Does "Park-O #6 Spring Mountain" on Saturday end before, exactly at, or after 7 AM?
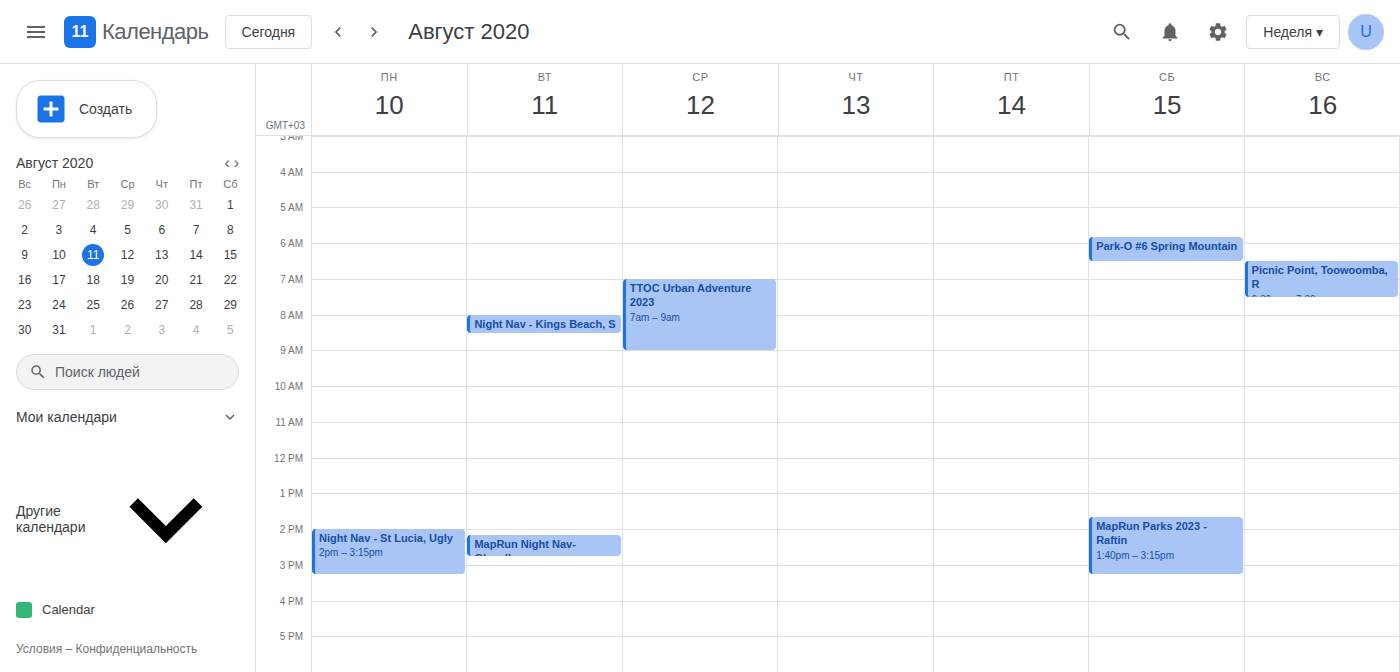
6:30 AM -- before 7 AM, 30 minutes above the 7 AM line.